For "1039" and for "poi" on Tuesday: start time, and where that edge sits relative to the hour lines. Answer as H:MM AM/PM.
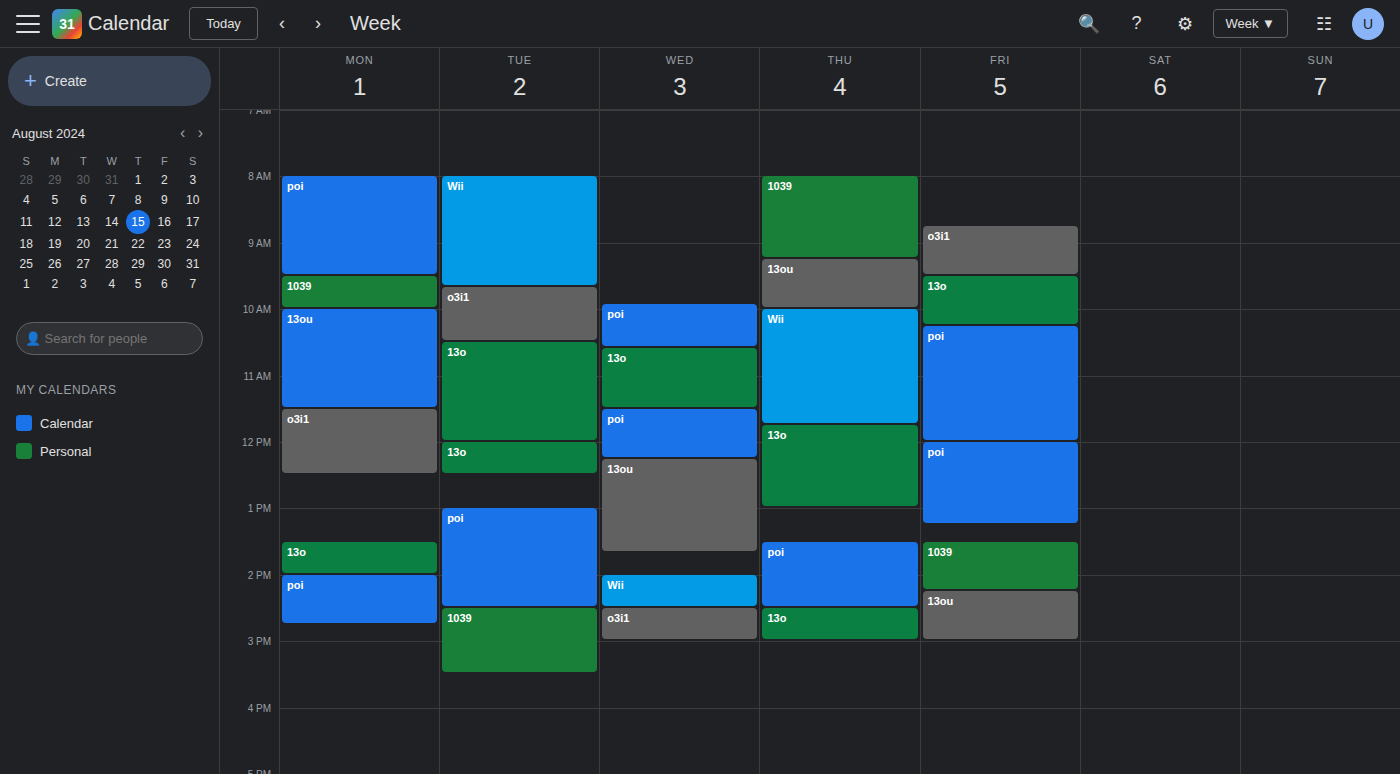
"1039": 2:30 PM, halfway between the 2 PM and 3 PM lines. "poi": 1:00 PM, exactly on the 1 PM line.